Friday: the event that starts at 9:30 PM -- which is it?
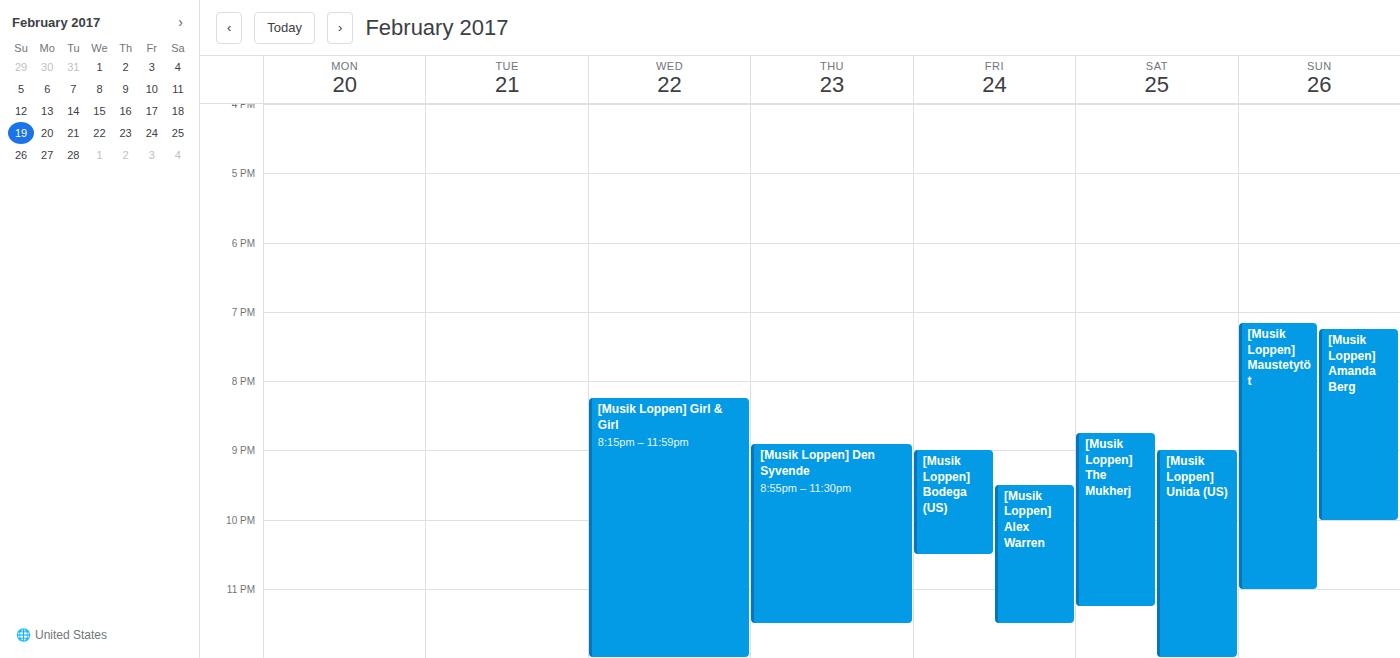
"[Musik Loppen] Alex Warren"